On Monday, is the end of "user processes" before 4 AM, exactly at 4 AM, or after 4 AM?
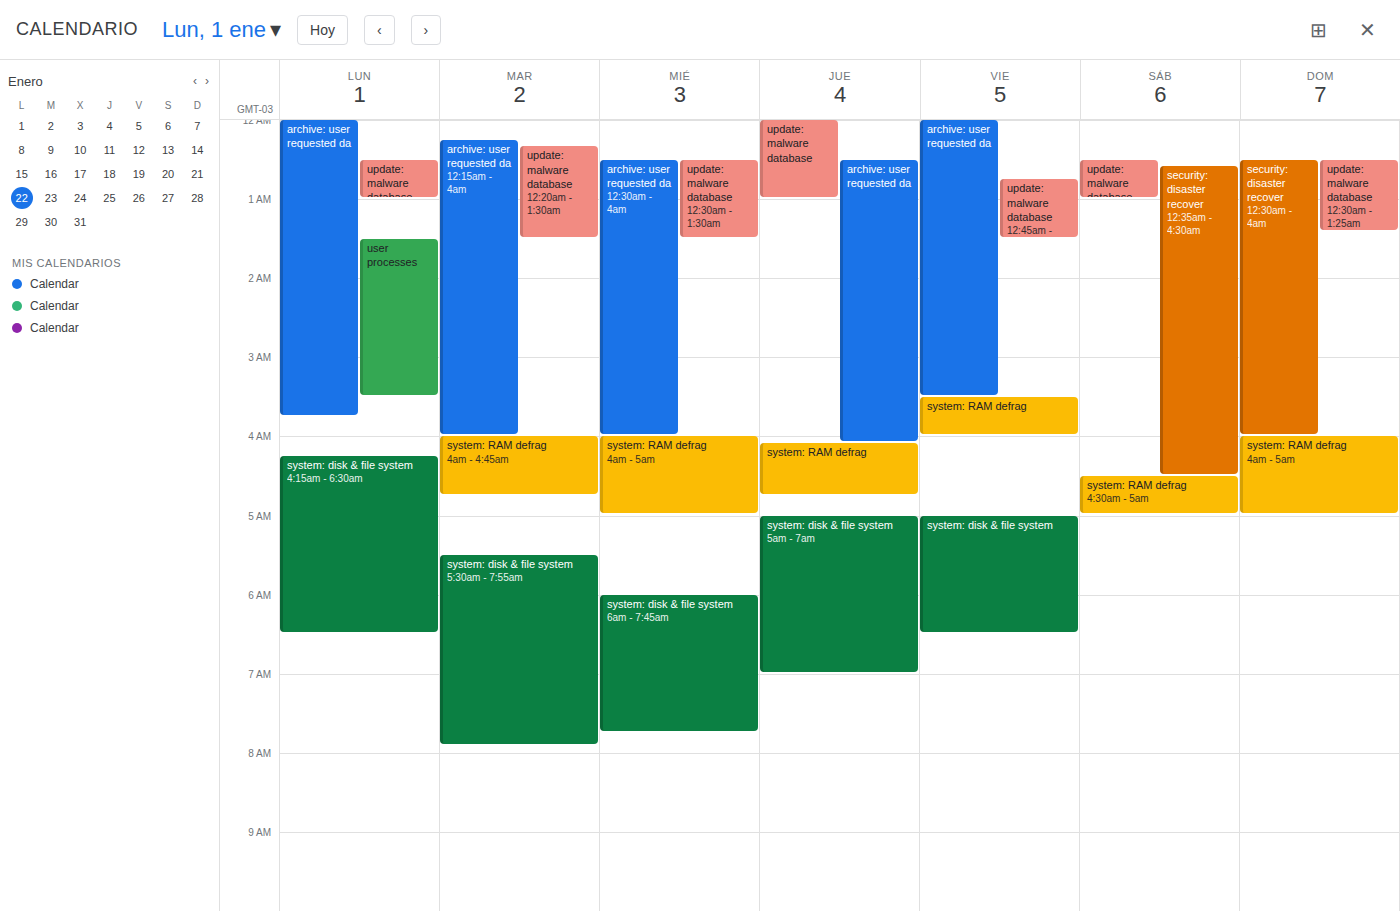
3:30 AM -- before 4 AM, 30 minutes above the 4 AM line.